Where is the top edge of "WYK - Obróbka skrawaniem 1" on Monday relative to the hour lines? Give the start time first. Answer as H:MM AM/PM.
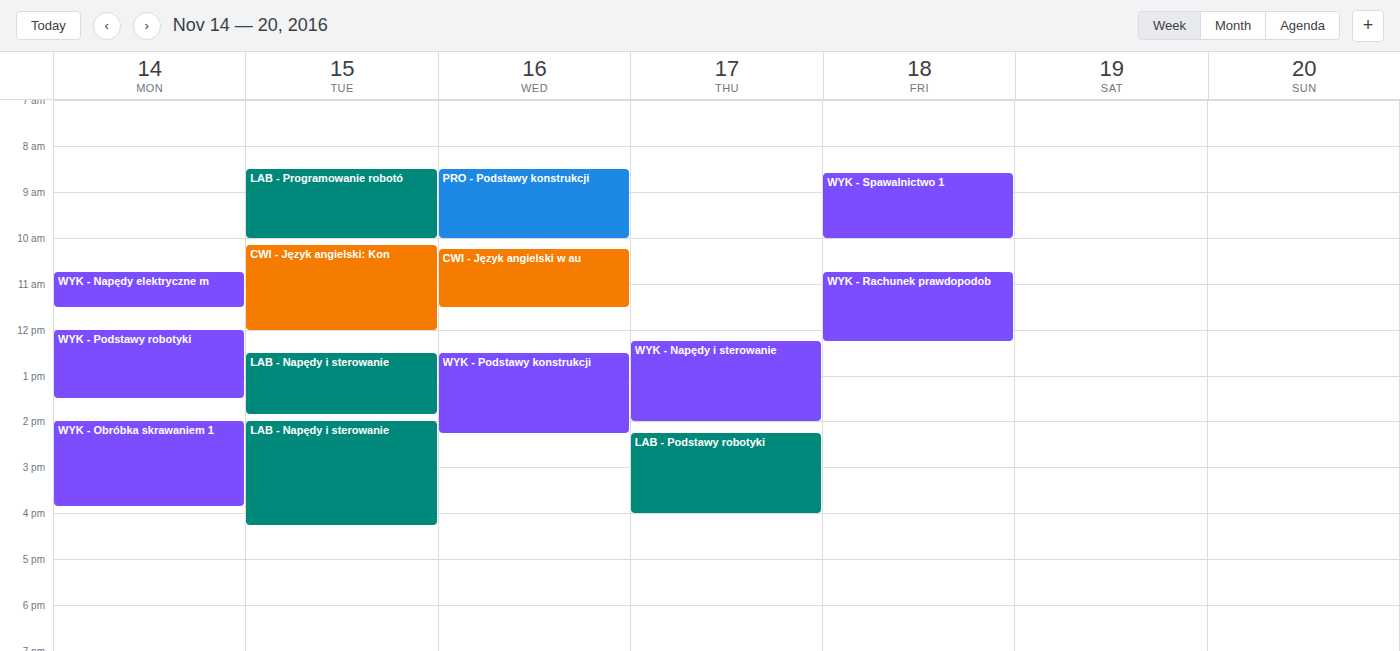
2:00 PM -- exactly on the 2 PM line.